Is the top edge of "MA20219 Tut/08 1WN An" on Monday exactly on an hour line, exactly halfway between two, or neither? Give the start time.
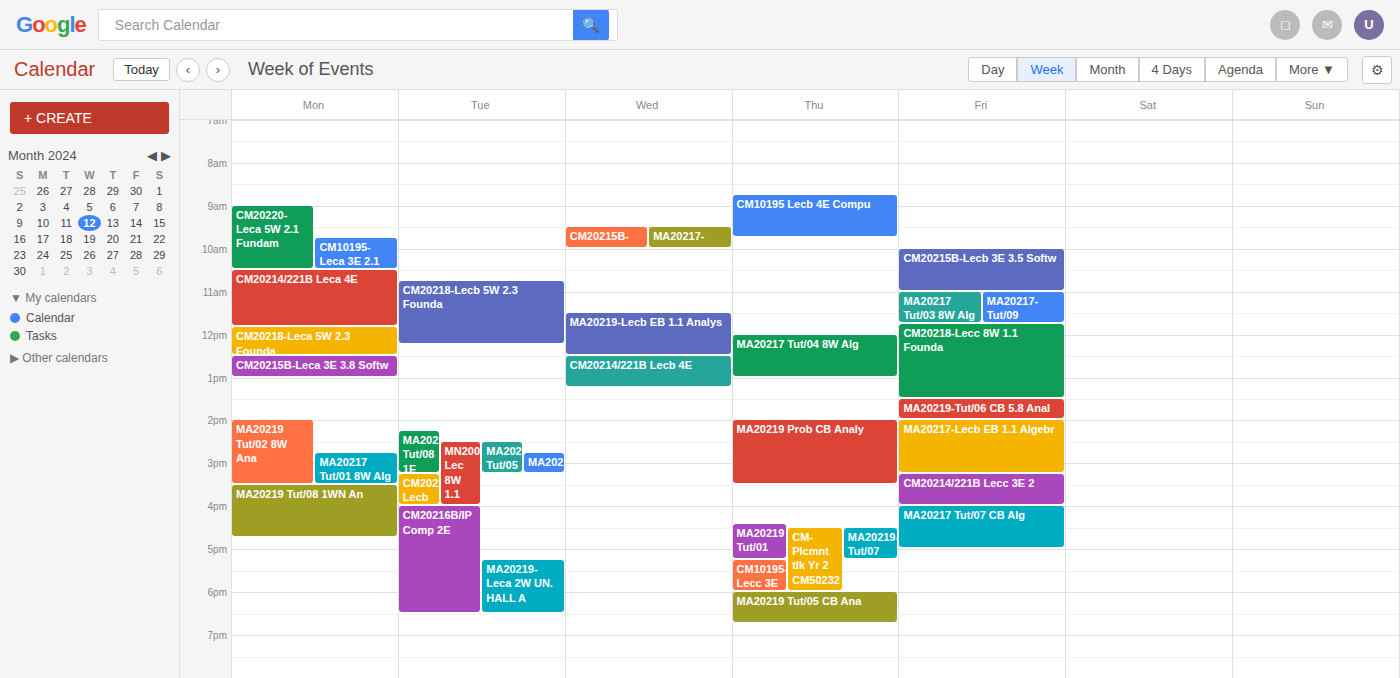
3:30 PM -- halfway between the 3 PM and 4 PM lines.